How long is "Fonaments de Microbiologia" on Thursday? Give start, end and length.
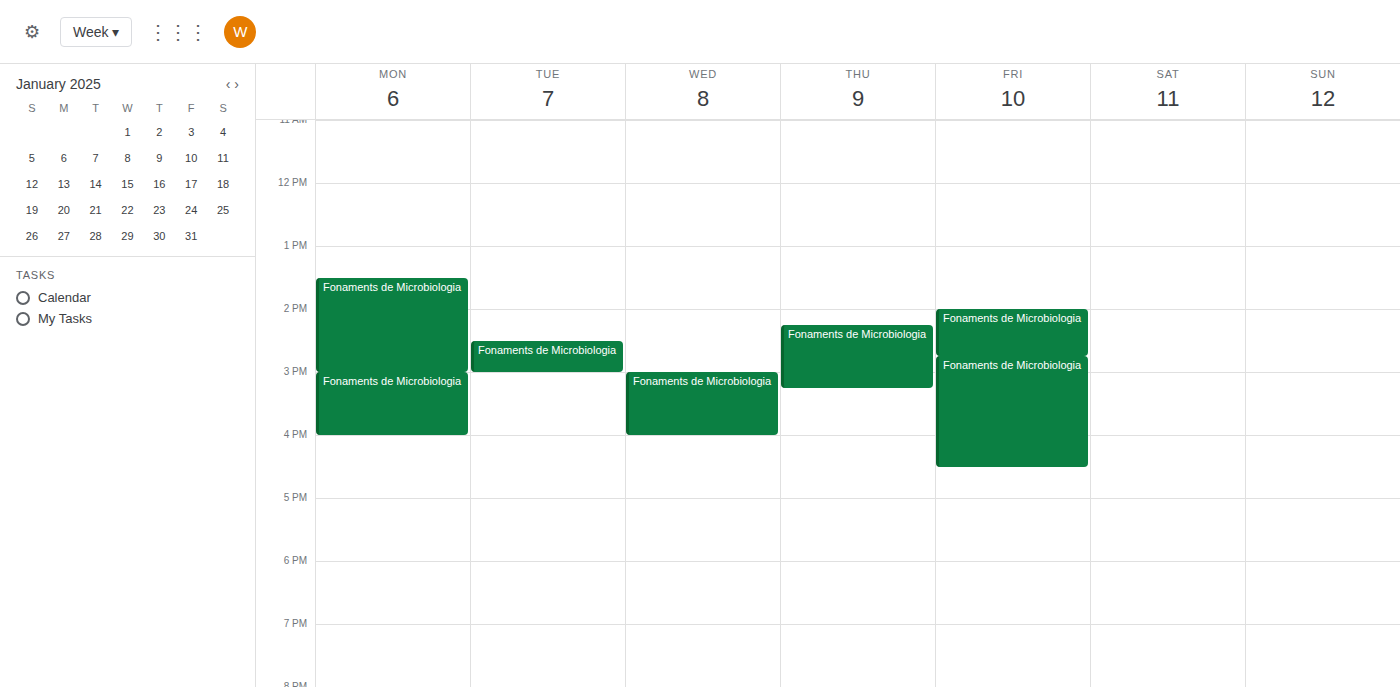
2:15 PM to 3:15 PM, 1 hour